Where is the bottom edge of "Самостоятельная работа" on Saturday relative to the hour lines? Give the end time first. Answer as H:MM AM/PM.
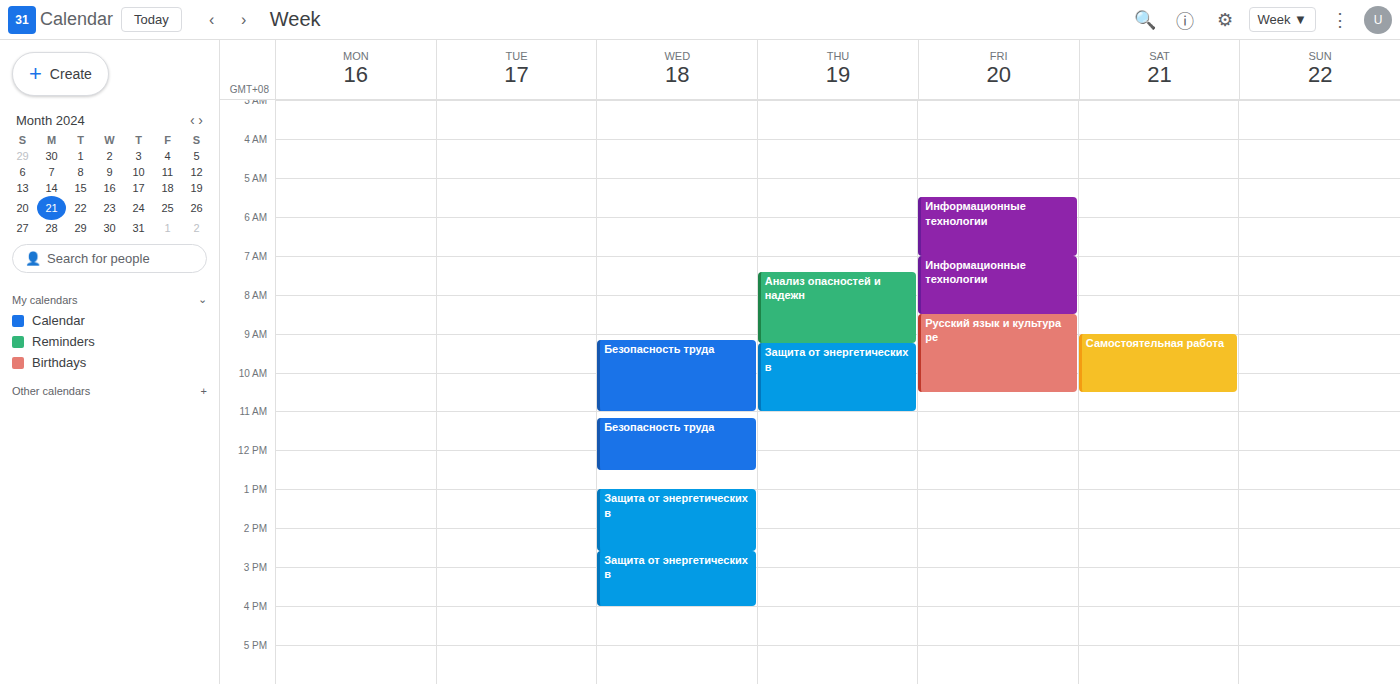
10:30 AM -- halfway between the 10 AM and 11 AM lines.